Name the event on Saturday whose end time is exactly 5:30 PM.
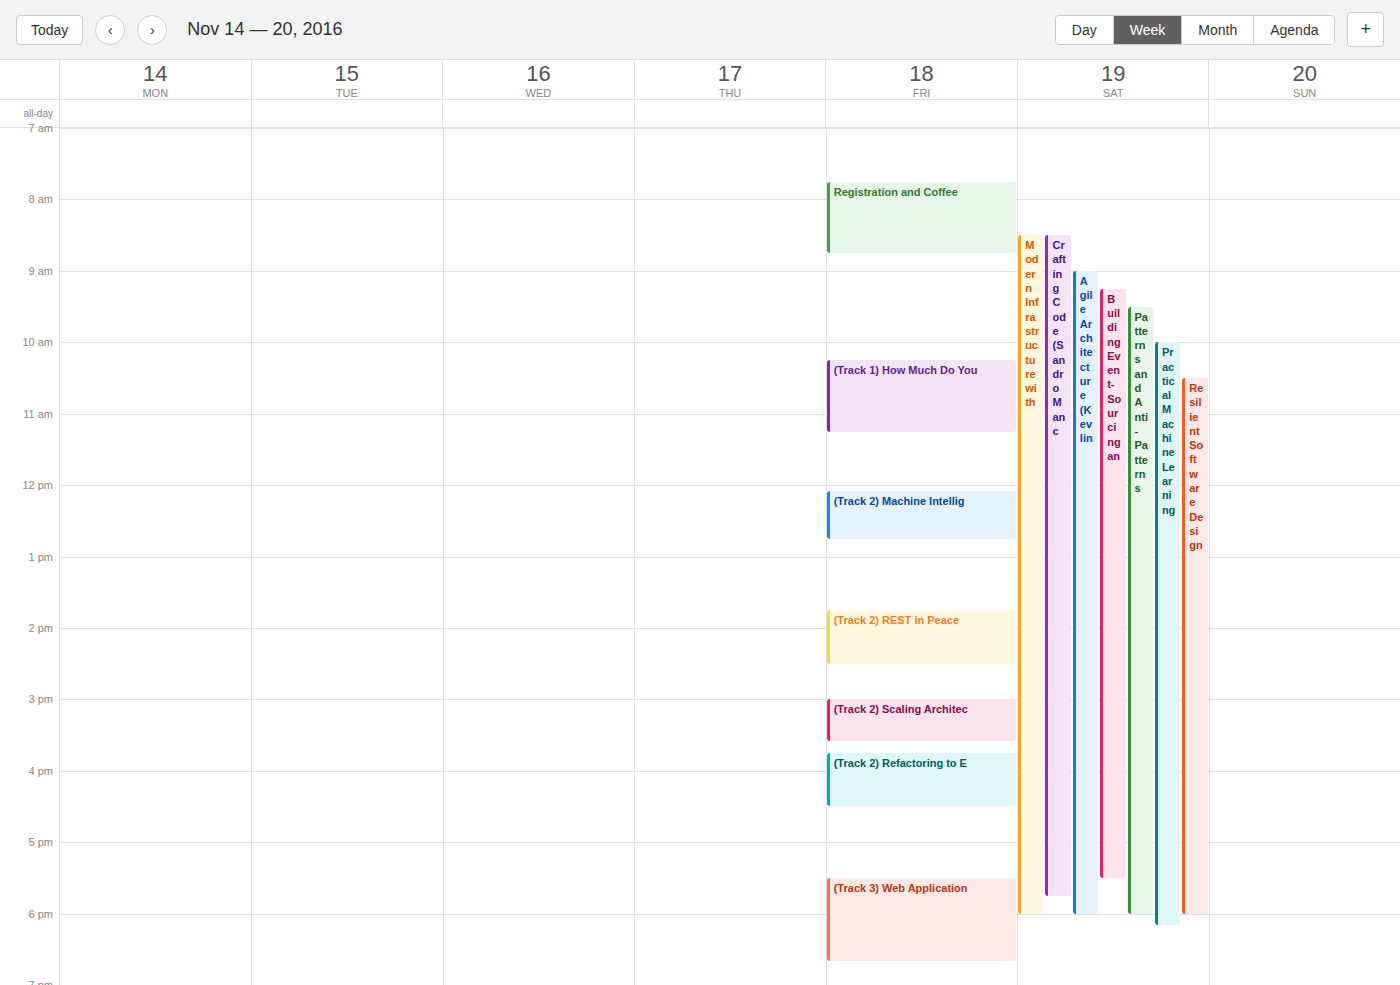
"Building Event-Sourcing an"